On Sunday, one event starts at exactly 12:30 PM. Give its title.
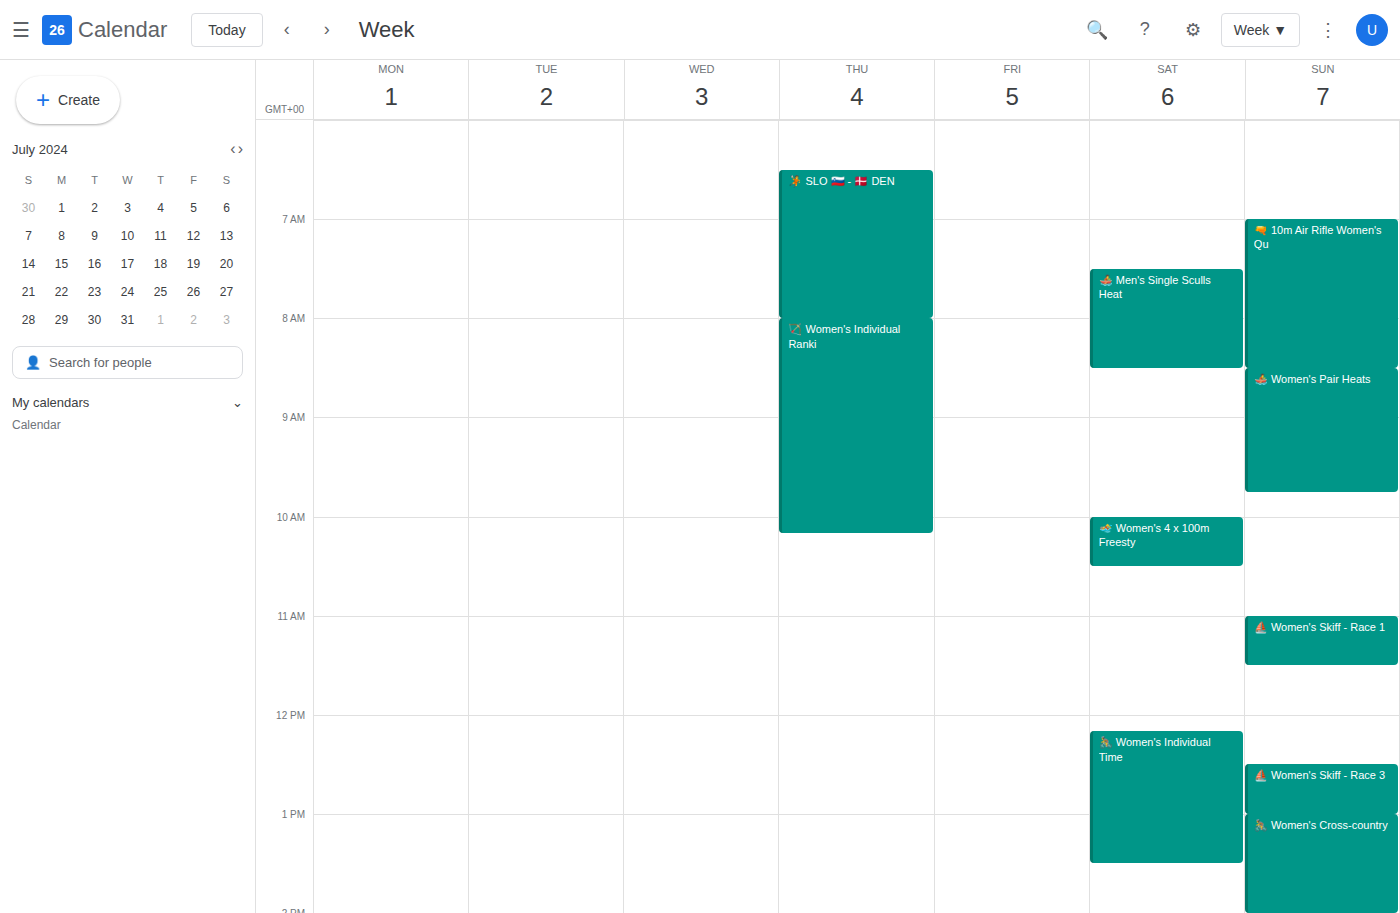
"⛵ Women's Skiff - Race 3"